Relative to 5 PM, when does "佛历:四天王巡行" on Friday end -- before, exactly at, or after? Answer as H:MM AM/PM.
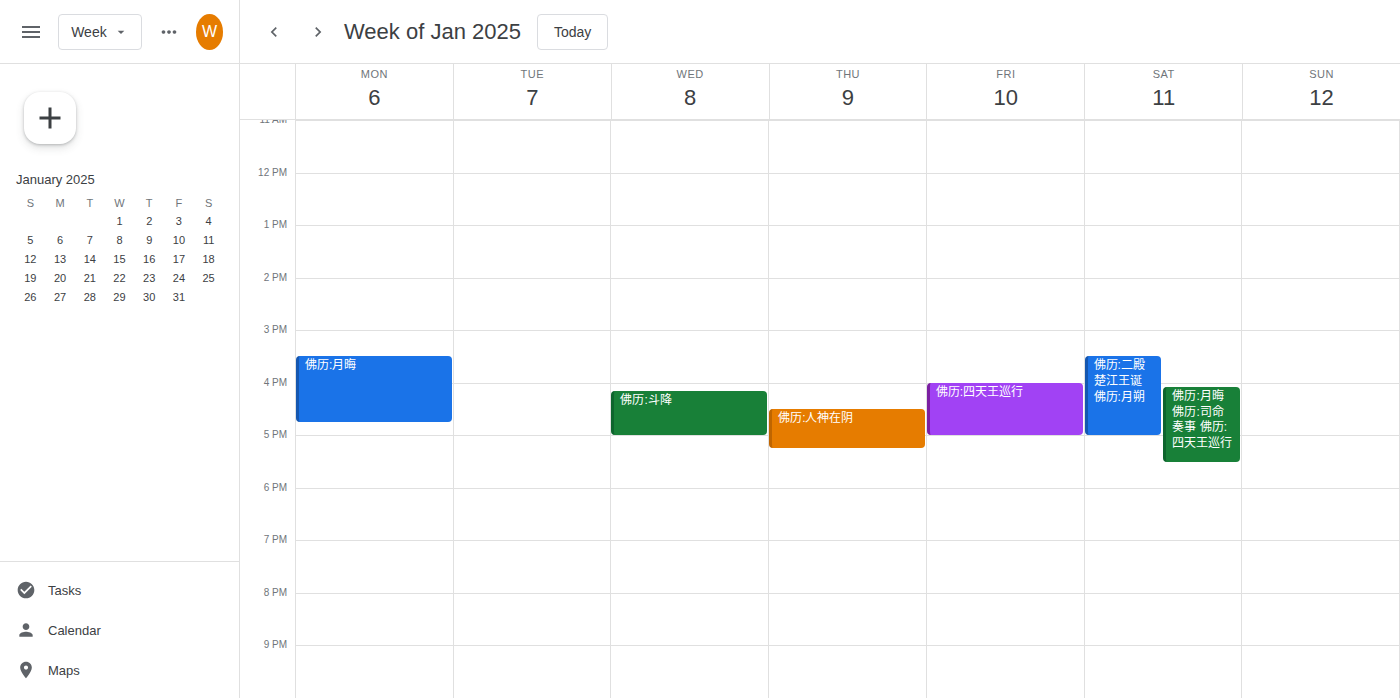
5:00 PM -- exactly at 5 PM, on the 5 PM line.